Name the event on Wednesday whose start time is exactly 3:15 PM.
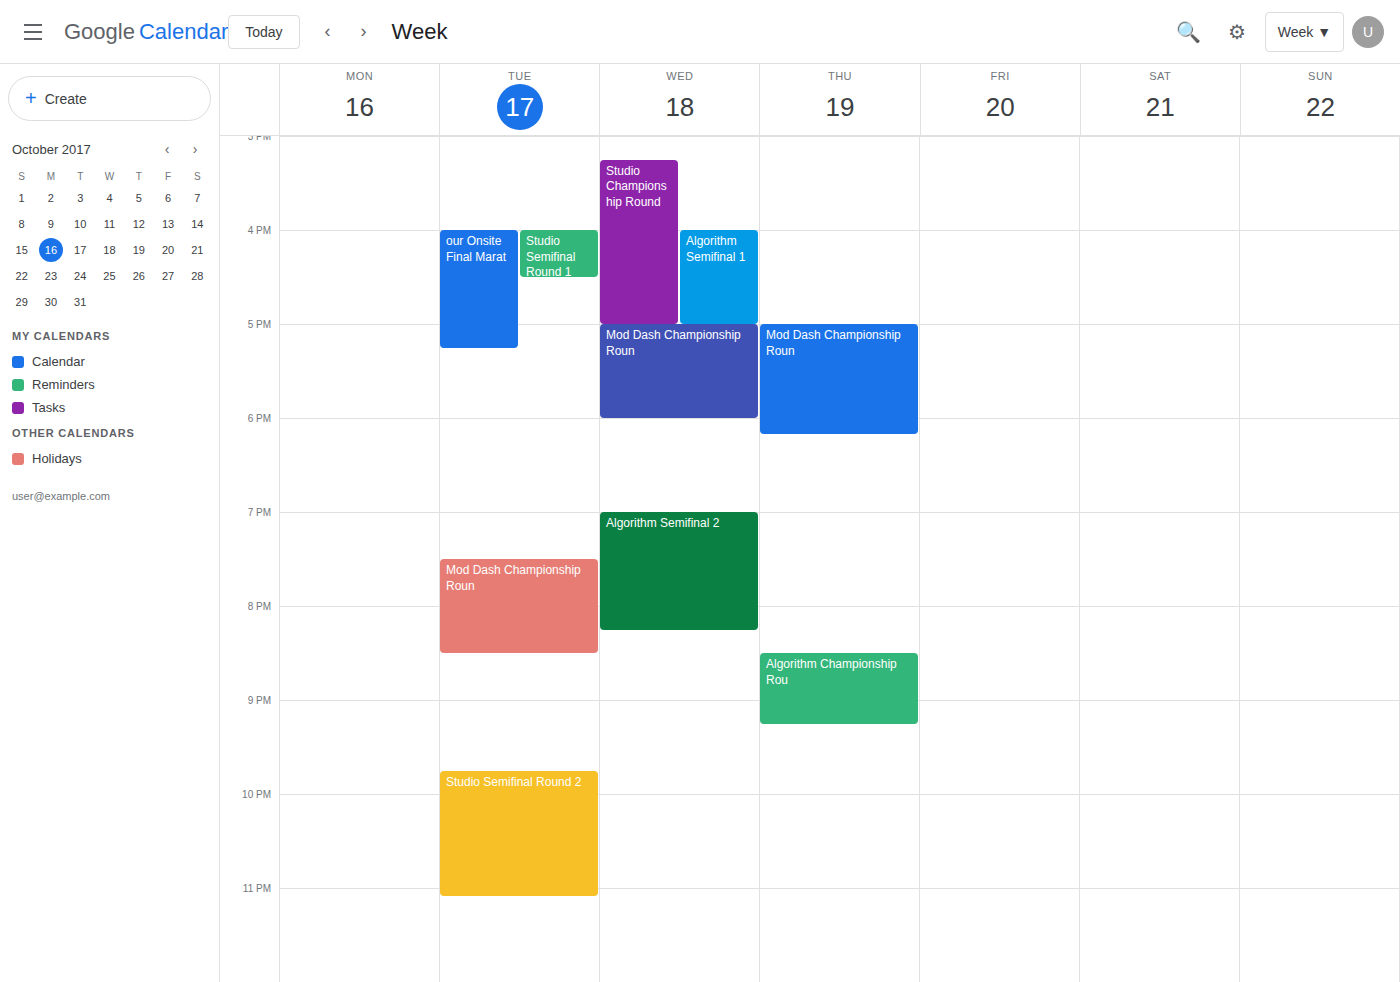
"Studio Championship Round"